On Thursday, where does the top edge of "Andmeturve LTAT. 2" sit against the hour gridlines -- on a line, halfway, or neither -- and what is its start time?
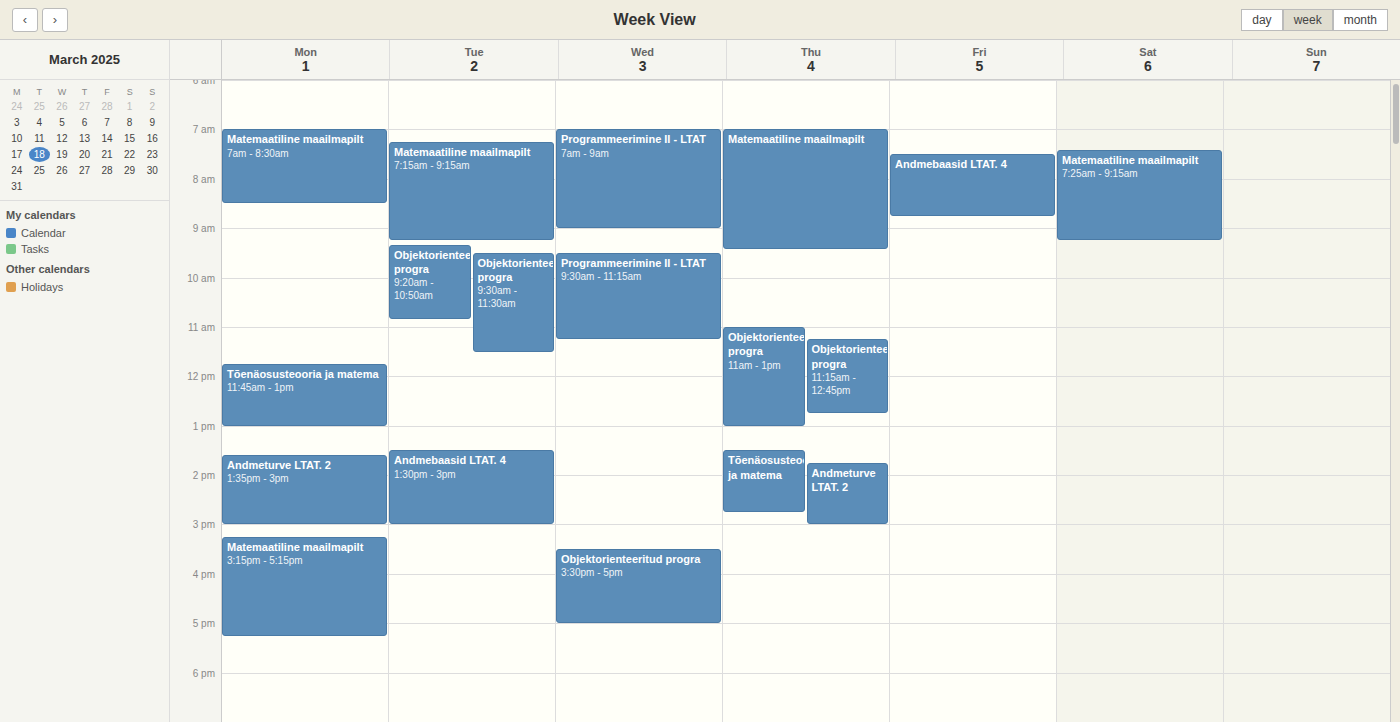
1:45 PM -- neither: three quarters of the way from the 1 PM line to the 2 PM line.